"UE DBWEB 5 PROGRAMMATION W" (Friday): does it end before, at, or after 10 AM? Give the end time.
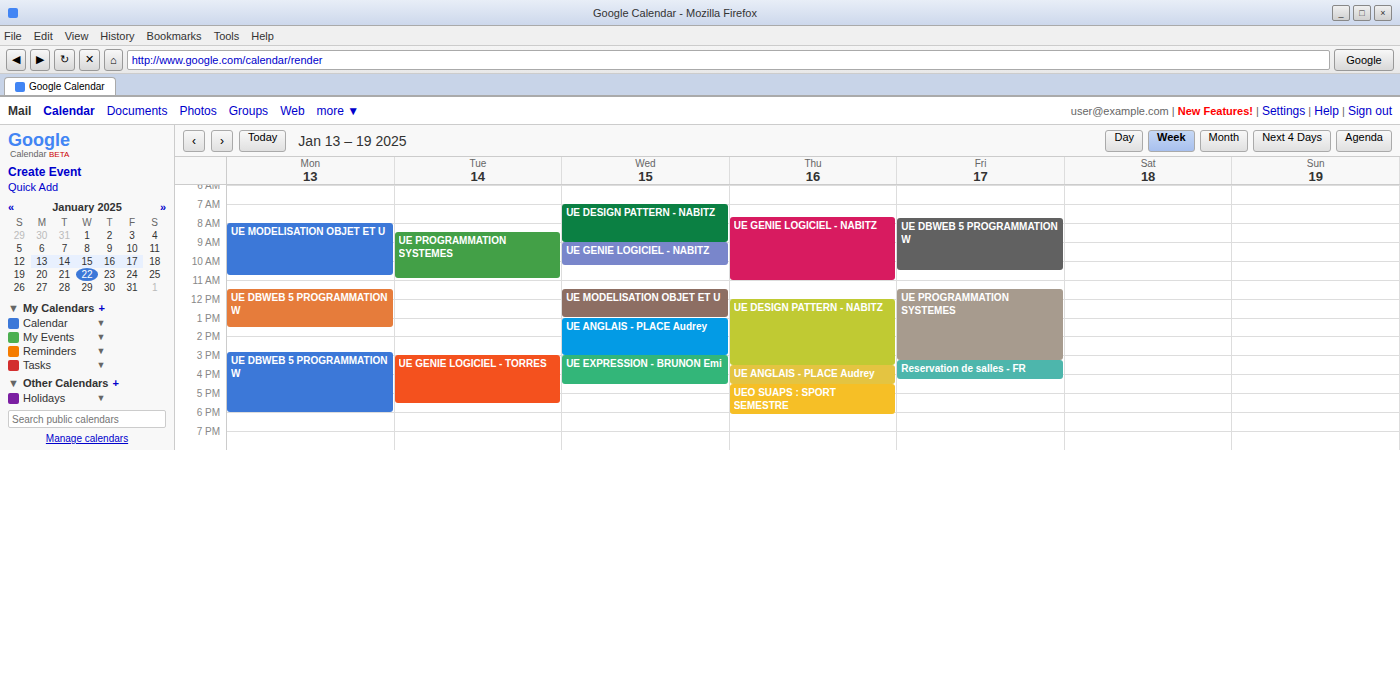
10:30 AM -- after 10 AM, 30 minutes below the 10 AM line.